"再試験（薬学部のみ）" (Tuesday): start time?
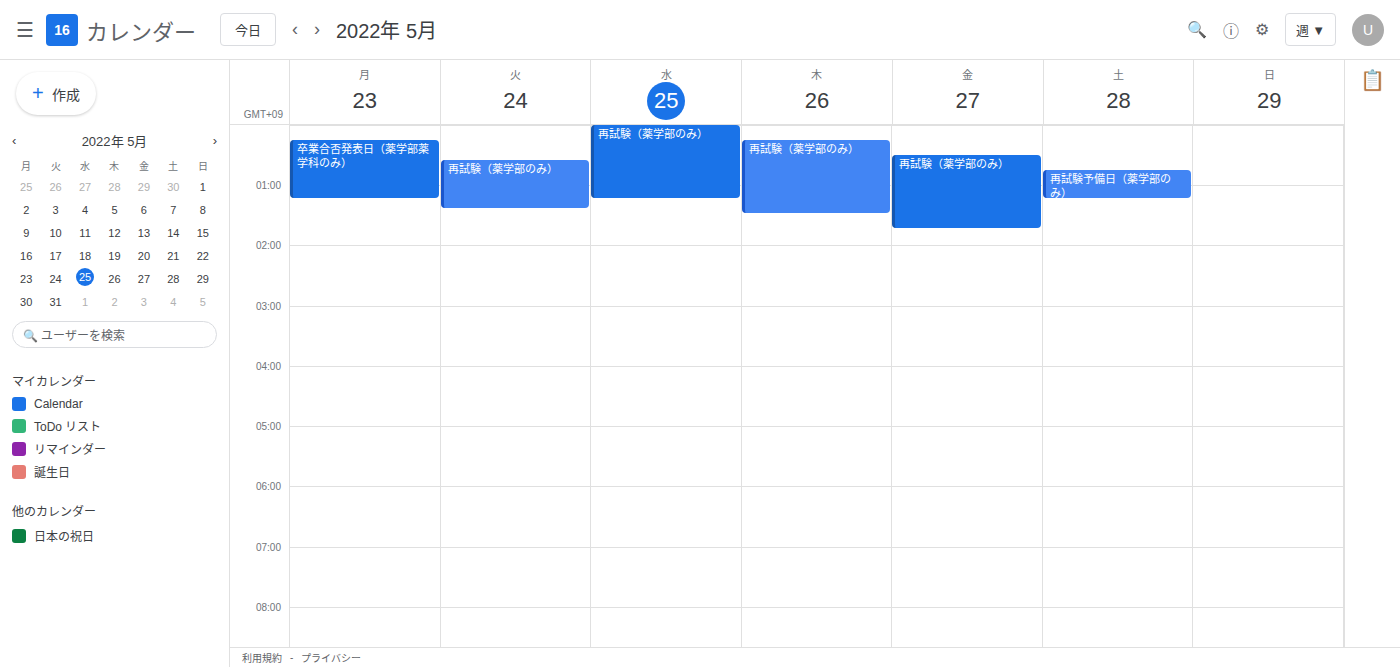
00:35